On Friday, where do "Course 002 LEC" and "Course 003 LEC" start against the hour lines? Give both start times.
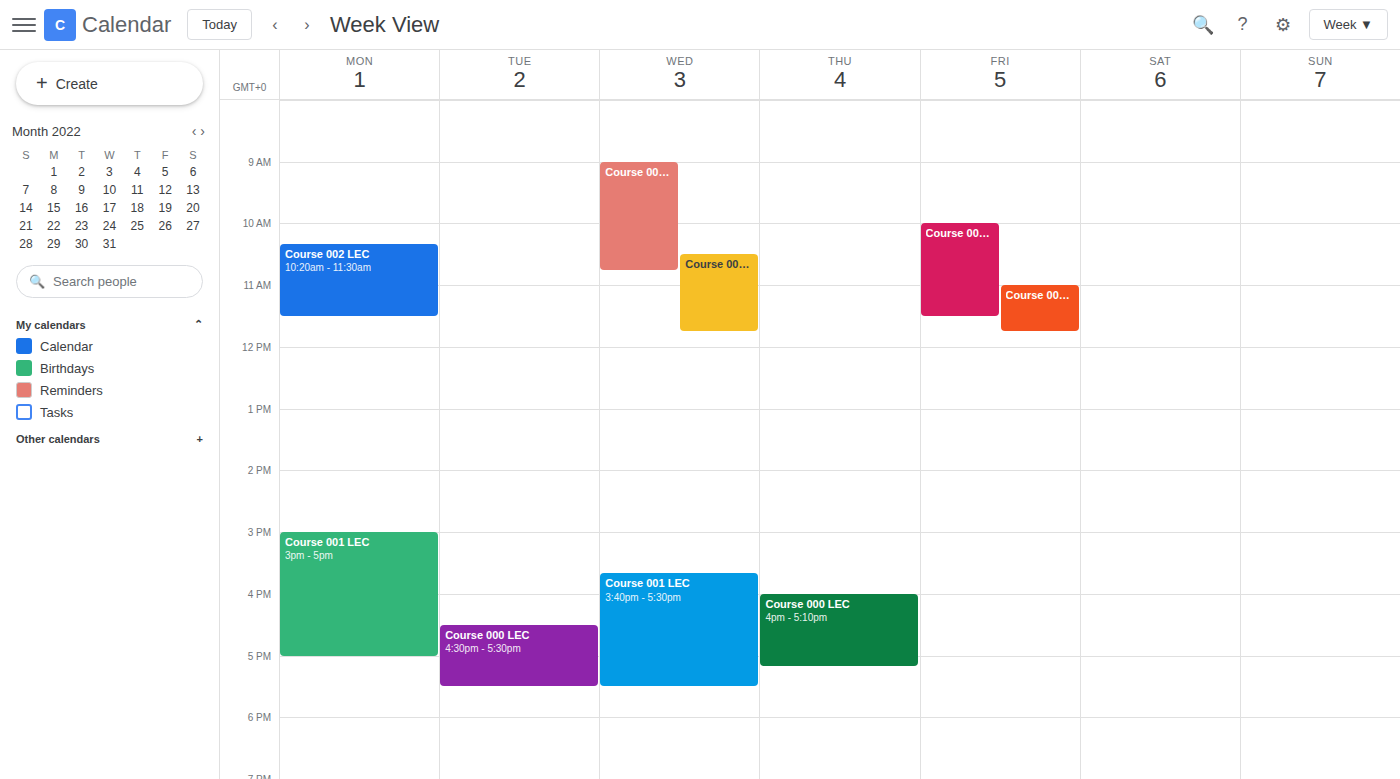
"Course 002 LEC": 11:00 AM, exactly on the 11 AM line. "Course 003 LEC": 10:00 AM, exactly on the 10 AM line.